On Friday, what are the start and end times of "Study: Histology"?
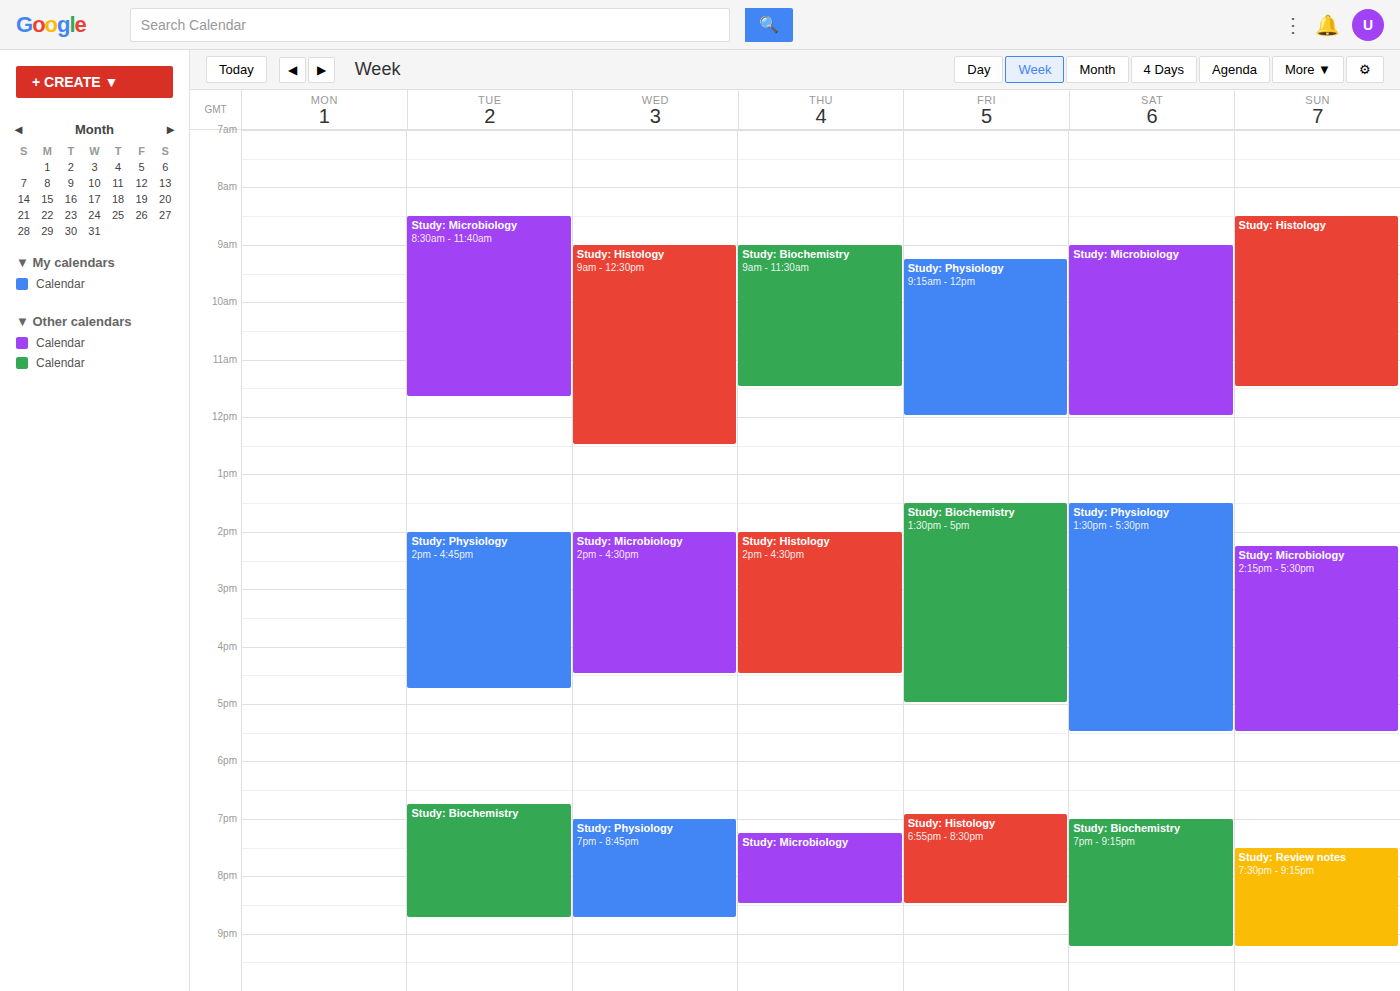
18:55 to 20:30